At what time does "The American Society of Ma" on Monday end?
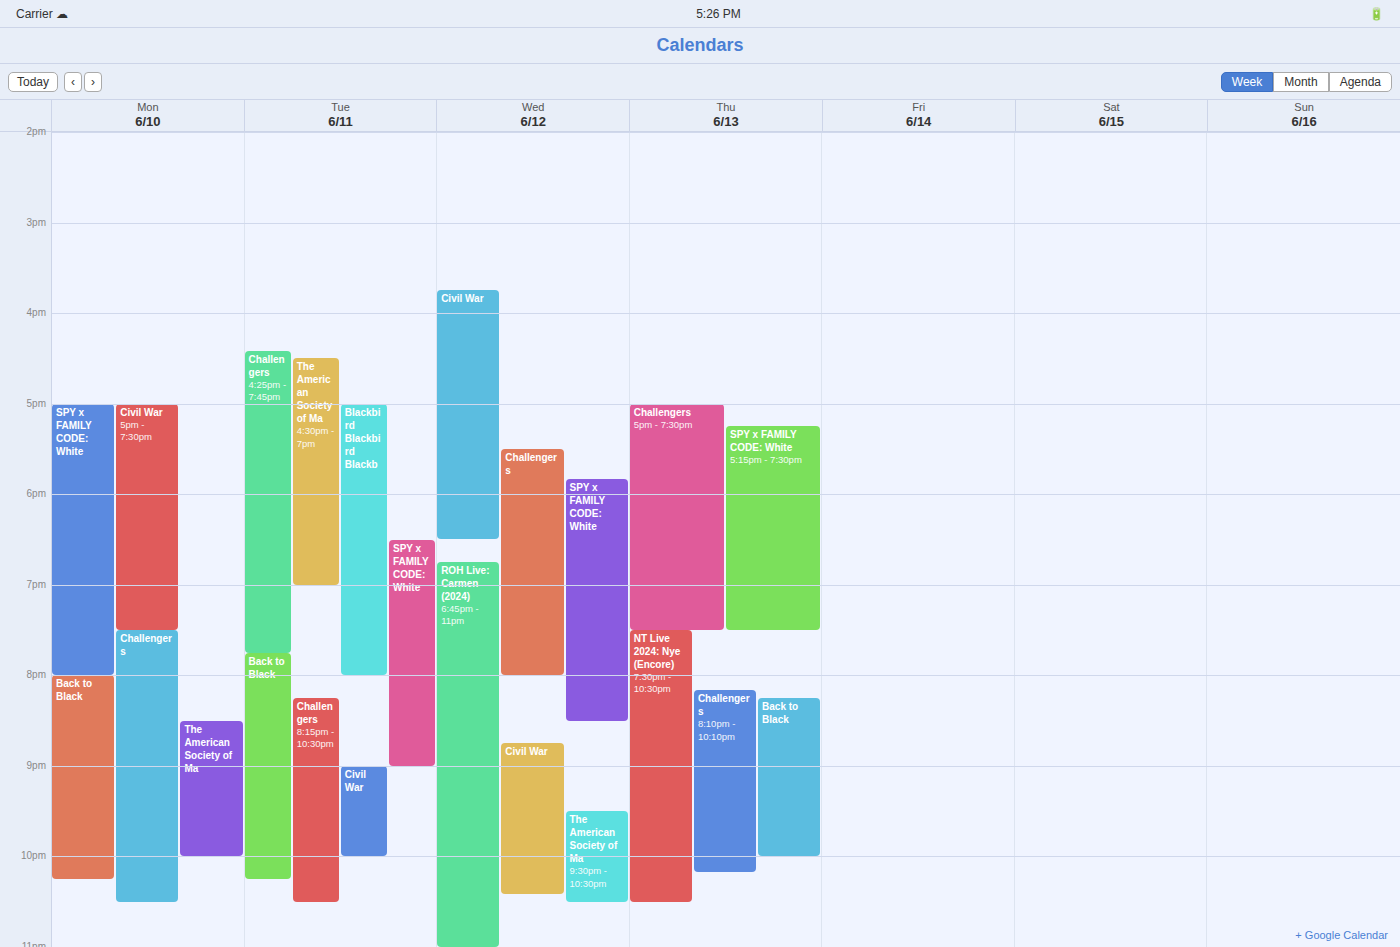
10:00 PM